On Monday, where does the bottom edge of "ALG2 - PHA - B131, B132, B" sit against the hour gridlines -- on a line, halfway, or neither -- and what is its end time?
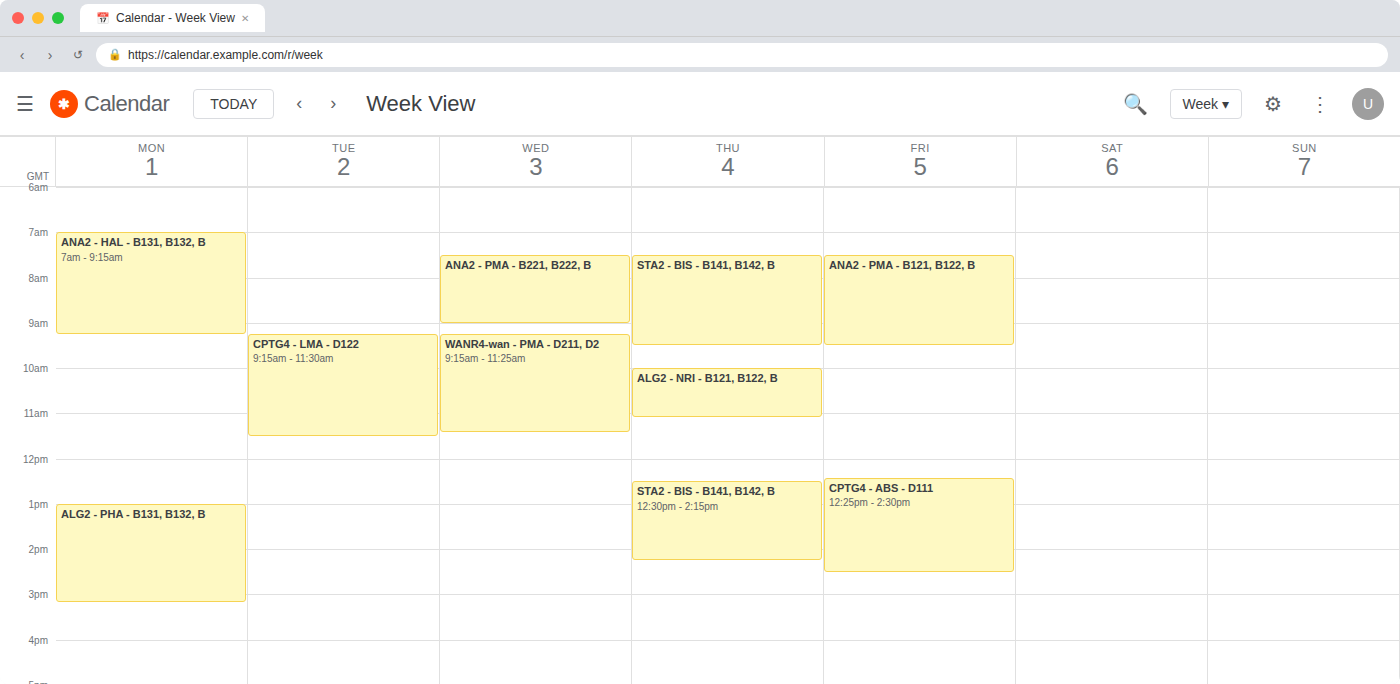
15:10 -- neither: 10 minutes below the 15:00 line and 50 minutes above the 16:00 line.